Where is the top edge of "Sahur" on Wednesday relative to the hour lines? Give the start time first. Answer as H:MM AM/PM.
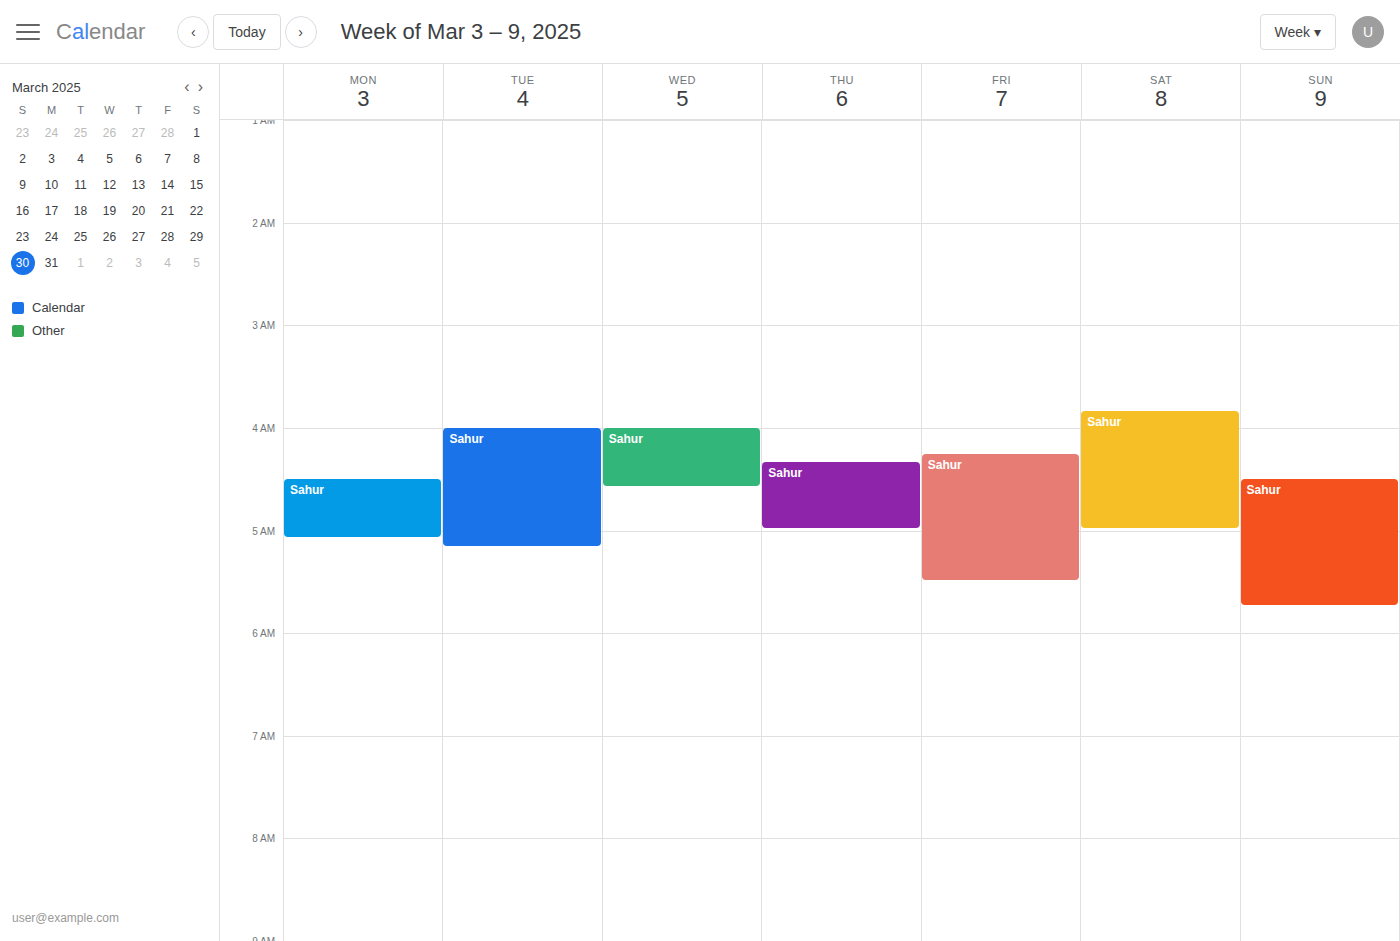
4:00 AM -- exactly on the 4 AM line.